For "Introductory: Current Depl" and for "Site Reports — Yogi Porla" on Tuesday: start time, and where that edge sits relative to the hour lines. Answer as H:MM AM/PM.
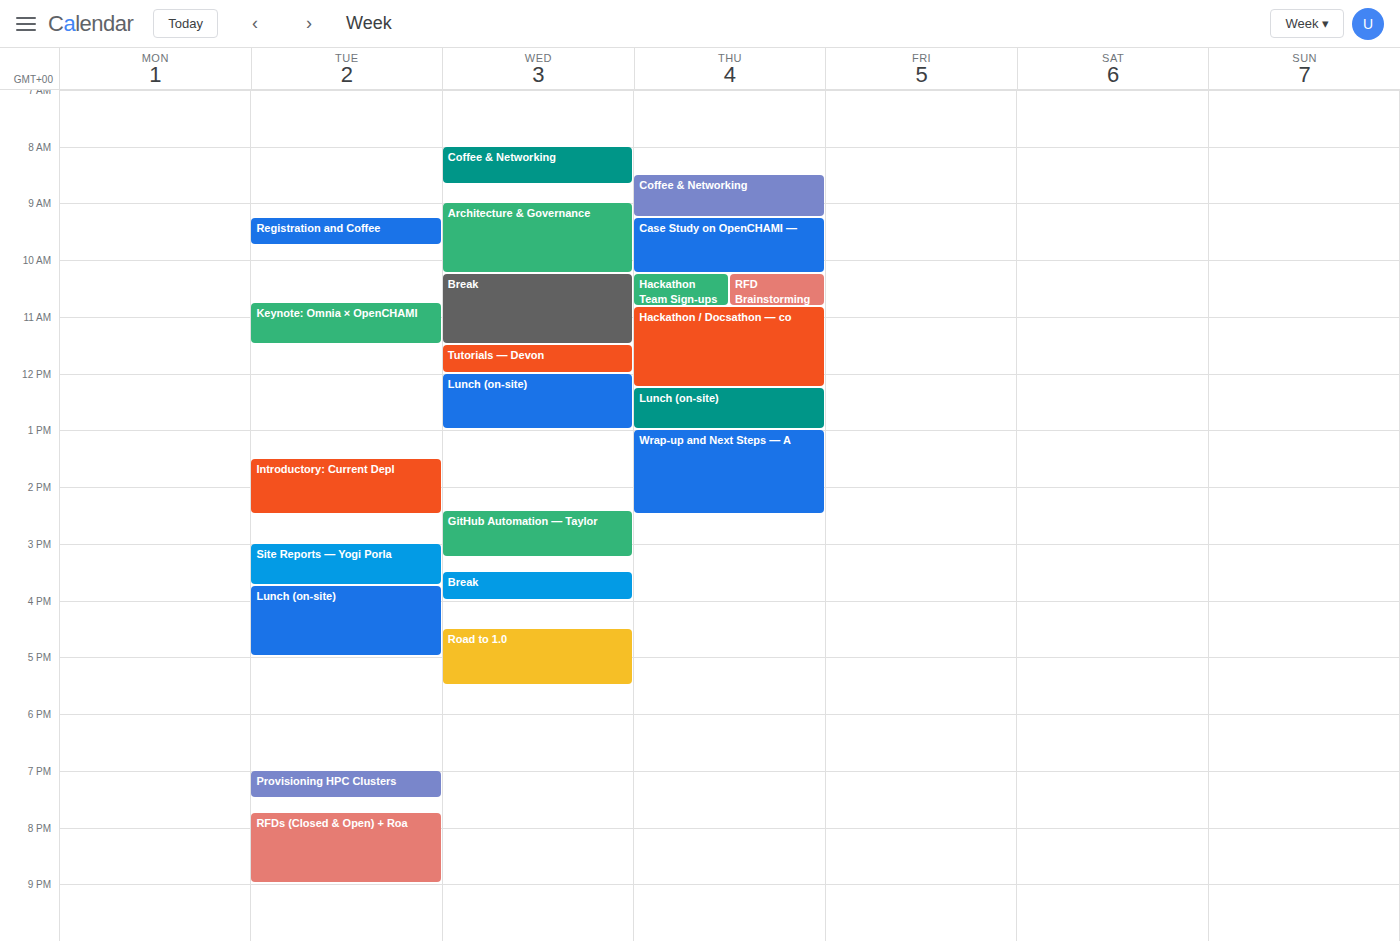
"Introductory: Current Depl": 1:30 PM, halfway between the 1 PM and 2 PM lines. "Site Reports — Yogi Porla": 3:00 PM, exactly on the 3 PM line.